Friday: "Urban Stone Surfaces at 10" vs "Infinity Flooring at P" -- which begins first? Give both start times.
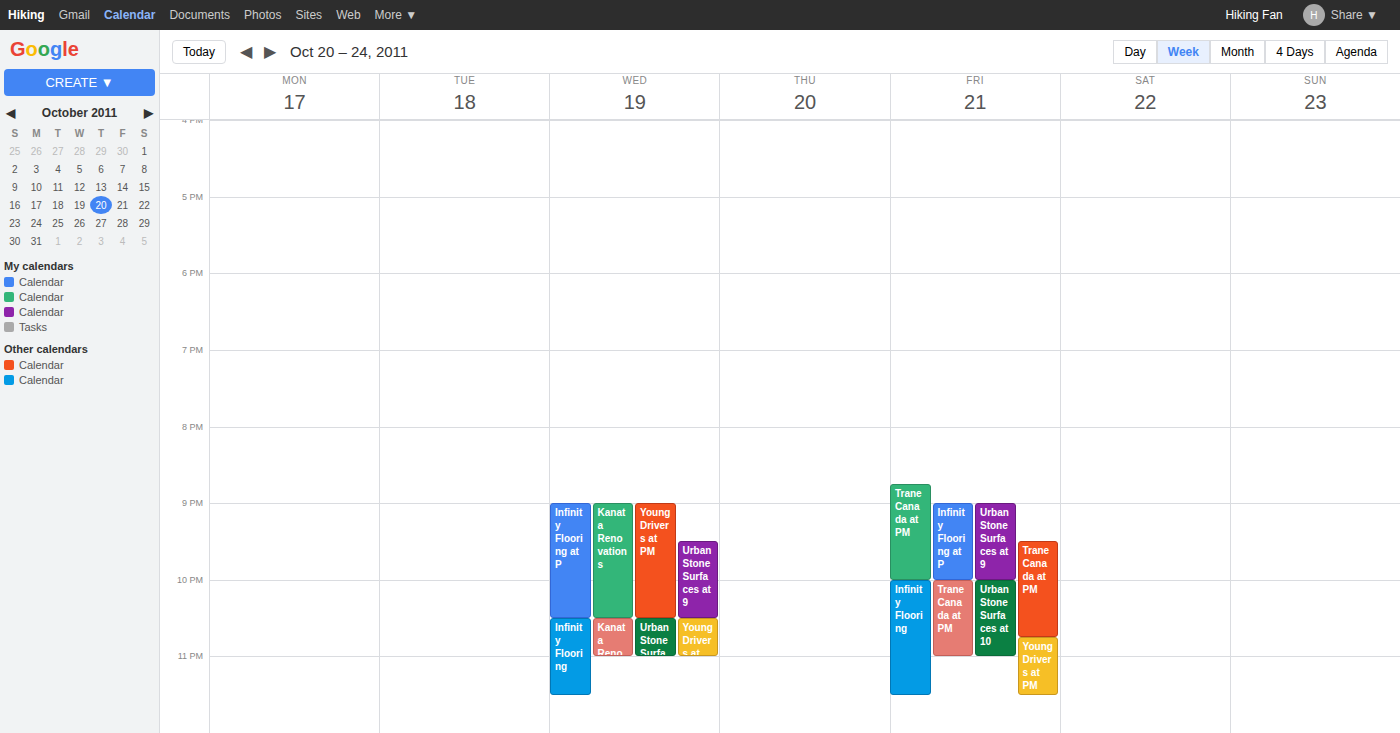
"Infinity Flooring at P" 21:00; "Urban Stone Surfaces at 10" 22:00.